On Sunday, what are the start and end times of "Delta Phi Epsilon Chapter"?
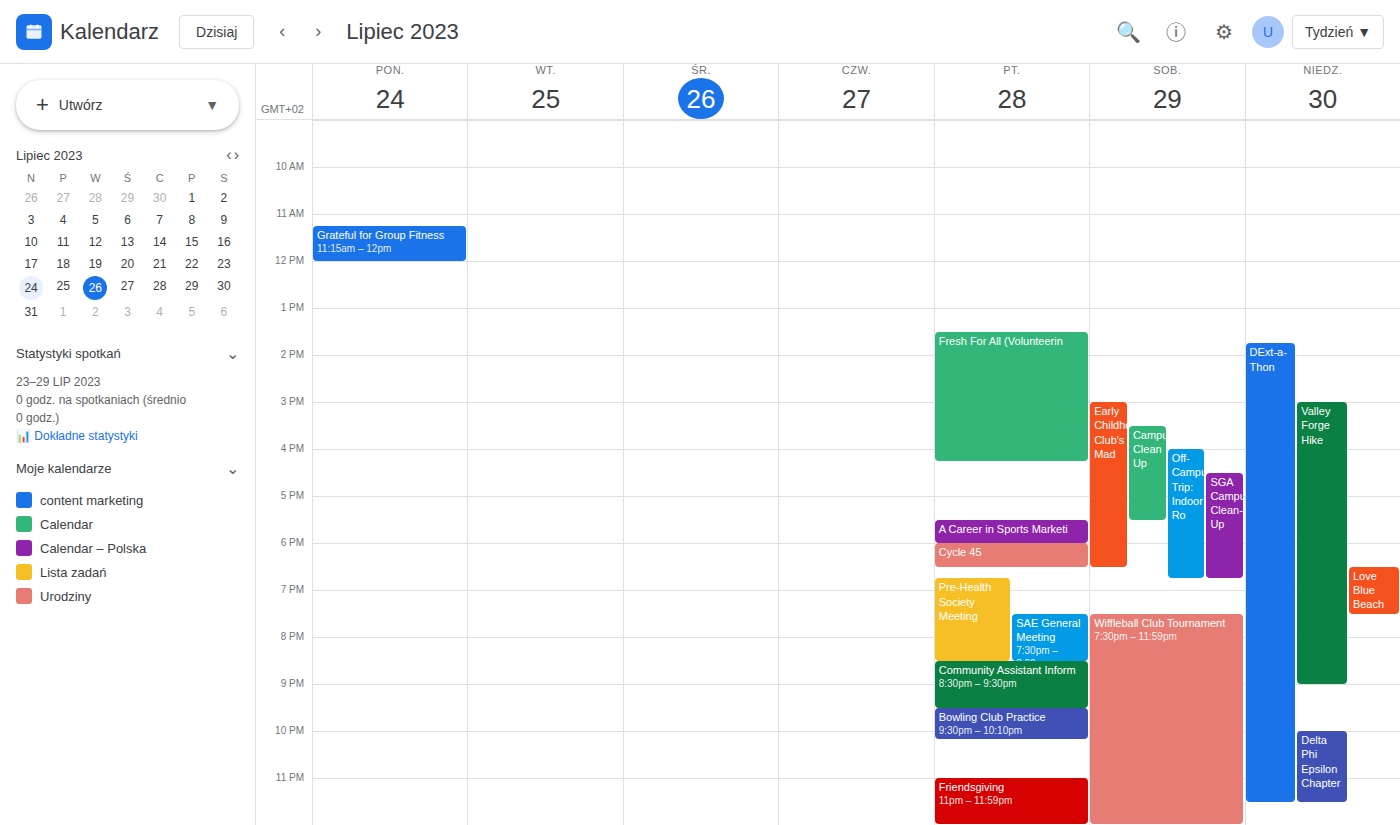
10:00 PM to 11:30 PM